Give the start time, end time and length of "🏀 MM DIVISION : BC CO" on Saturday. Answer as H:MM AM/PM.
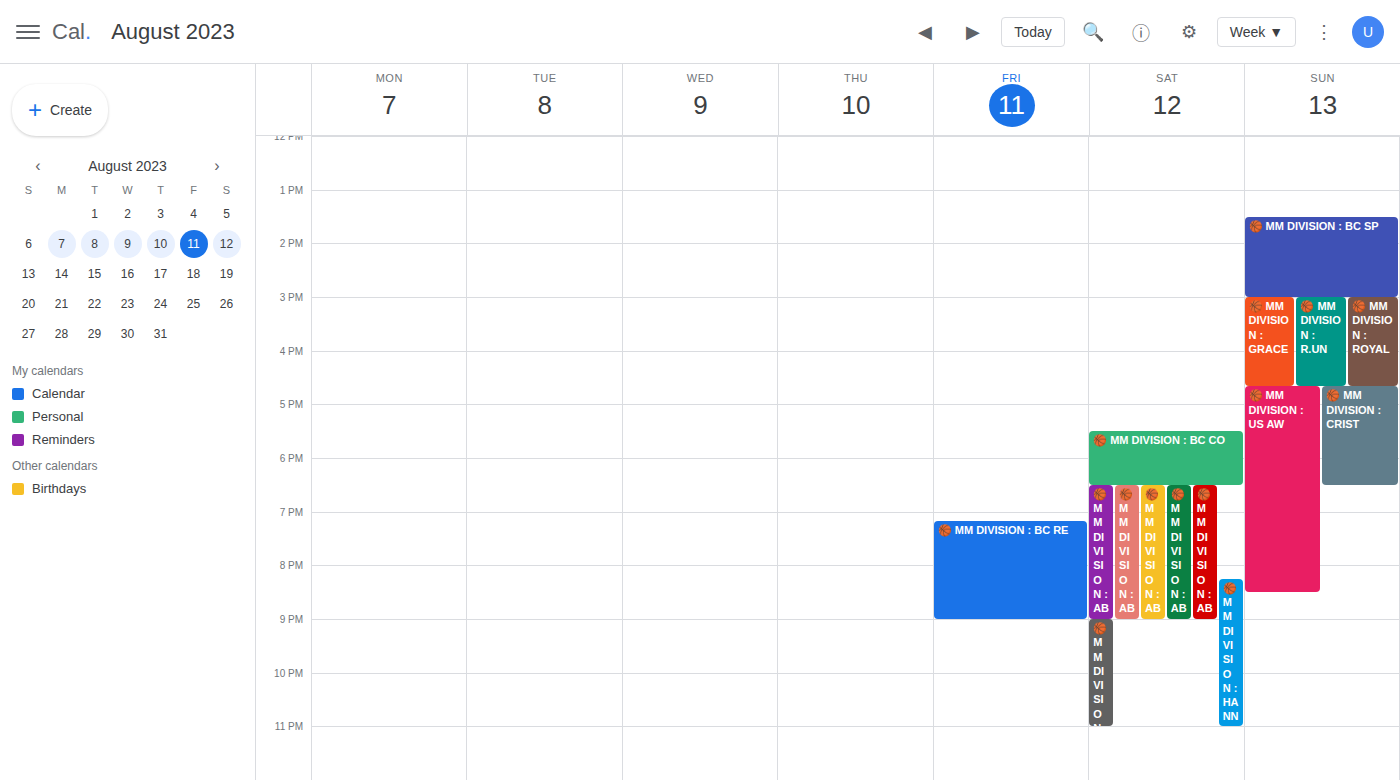
5:30 PM to 6:30 PM, 1 hour